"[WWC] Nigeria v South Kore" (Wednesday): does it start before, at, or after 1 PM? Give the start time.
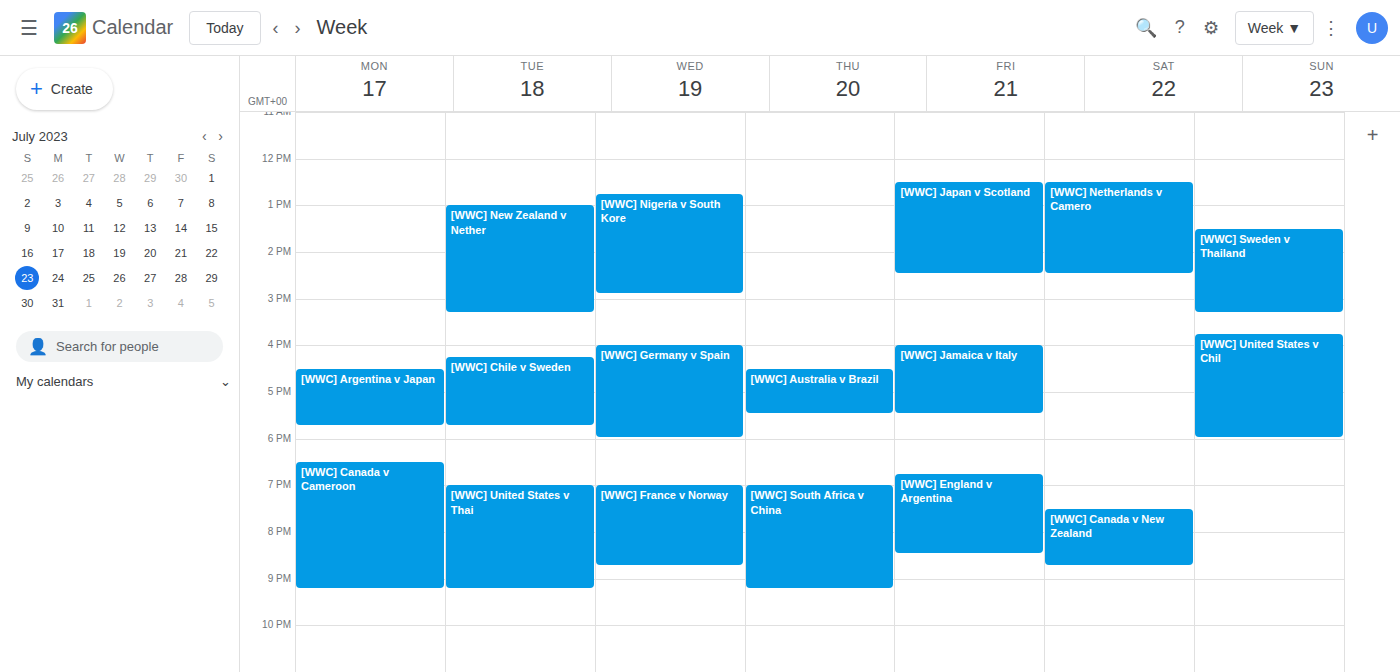
12:45 PM -- before 1 PM, 15 minutes above the 1 PM line.